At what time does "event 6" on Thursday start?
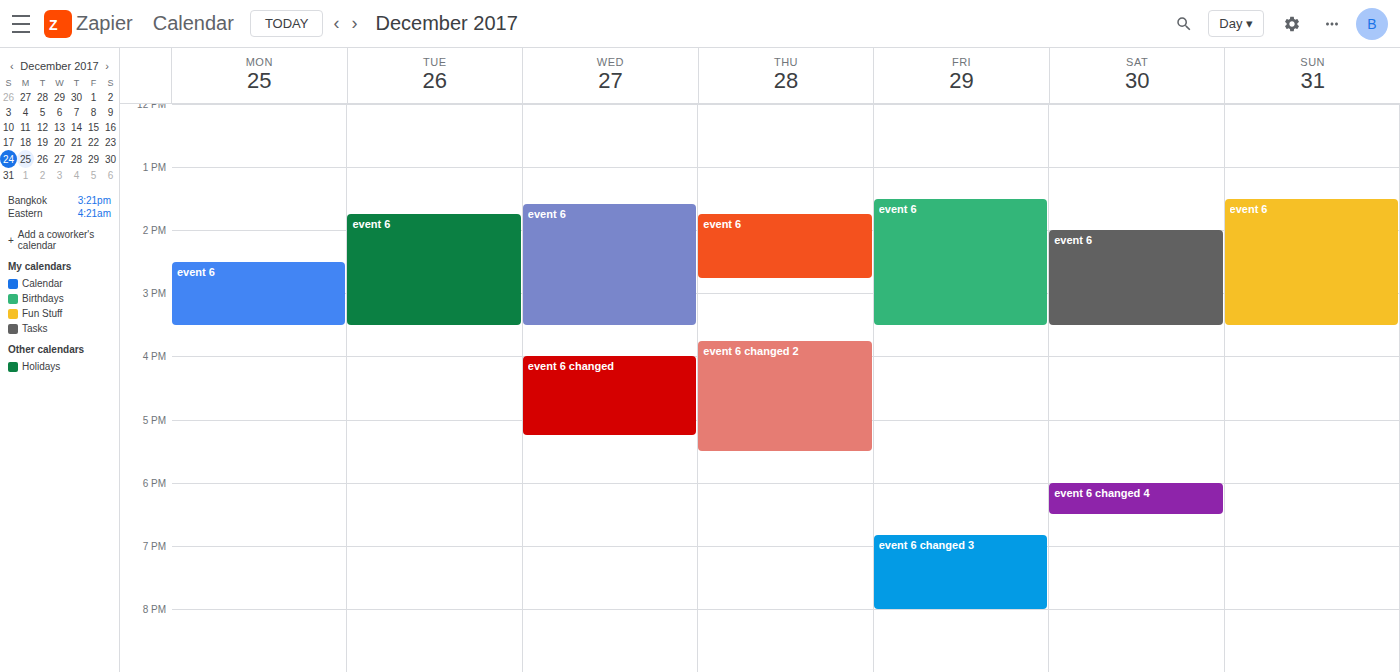
1:45 PM